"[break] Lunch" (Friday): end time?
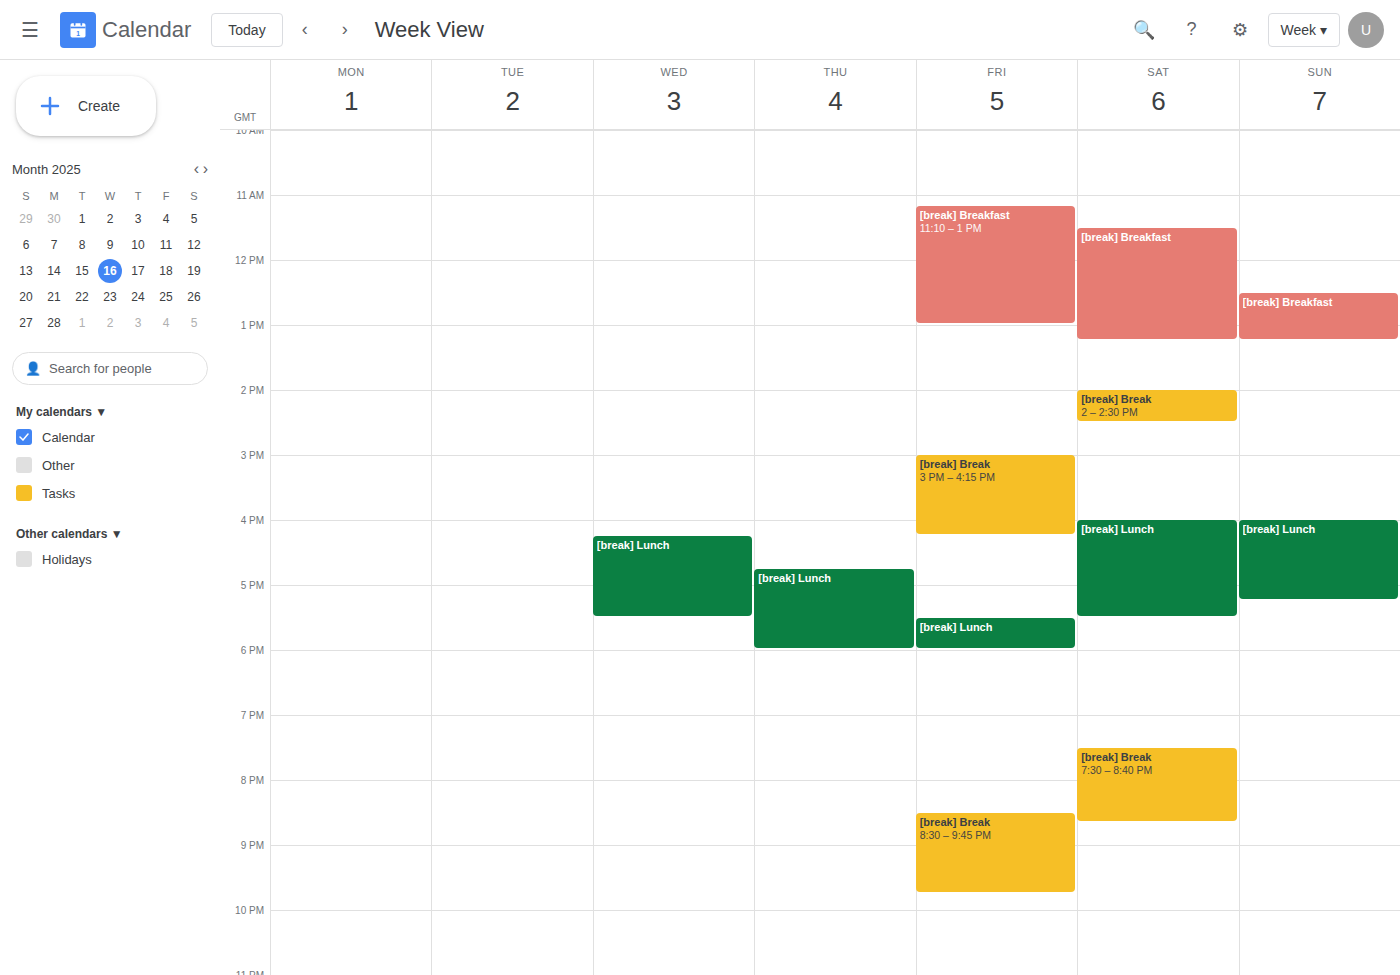
6:00 PM